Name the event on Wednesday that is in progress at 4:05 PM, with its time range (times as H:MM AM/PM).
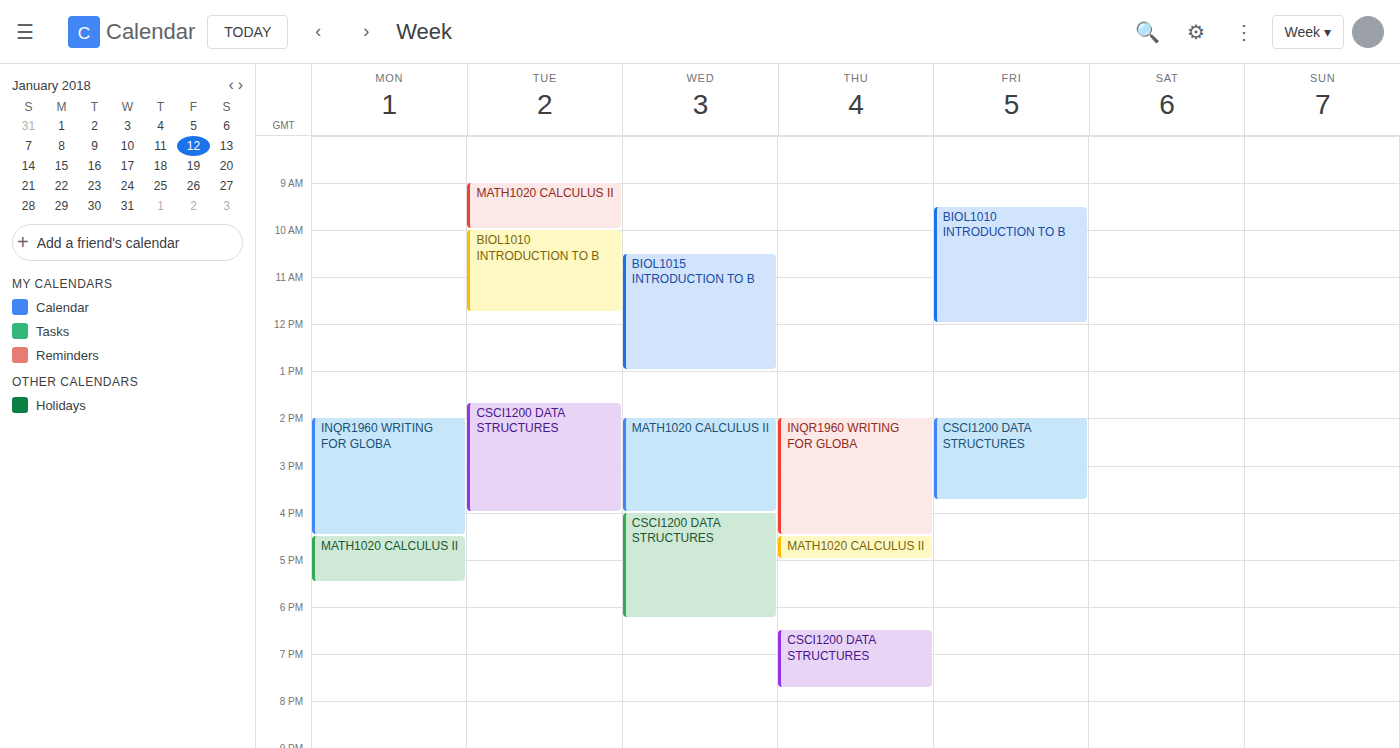
"CSCI1200 DATA STRUCTURES", 4:00 PM to 6:15 PM